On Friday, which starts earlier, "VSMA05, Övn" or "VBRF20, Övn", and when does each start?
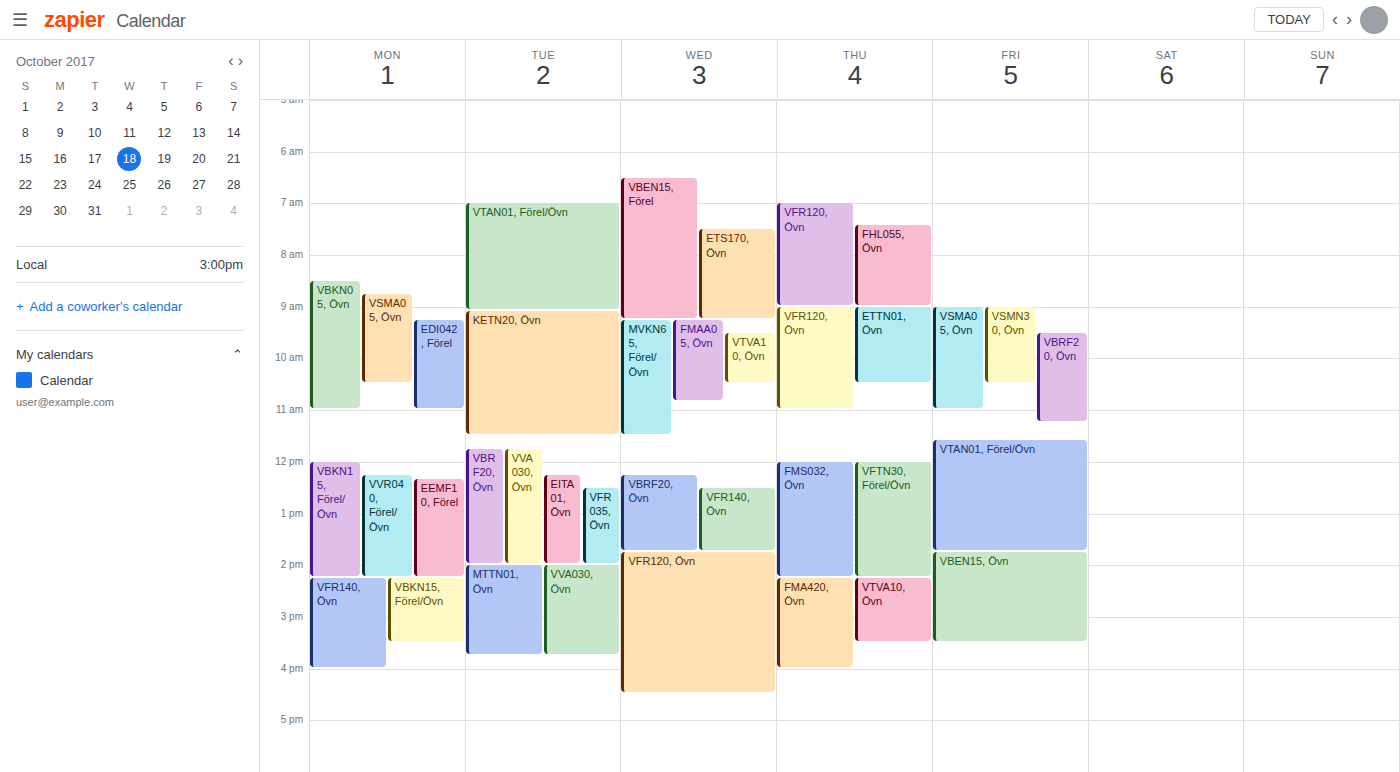
"VSMA05, Övn" 9:00 AM; "VBRF20, Övn" 9:30 AM.